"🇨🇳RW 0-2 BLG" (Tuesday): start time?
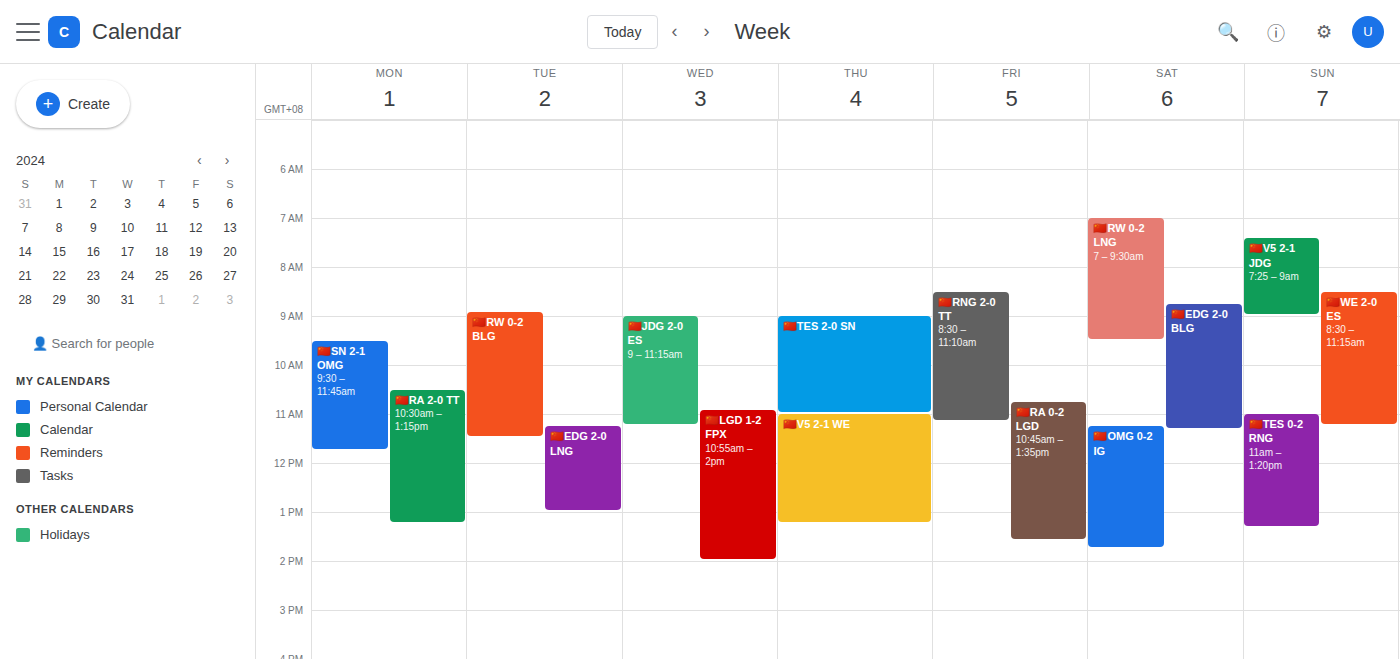
8:55 AM